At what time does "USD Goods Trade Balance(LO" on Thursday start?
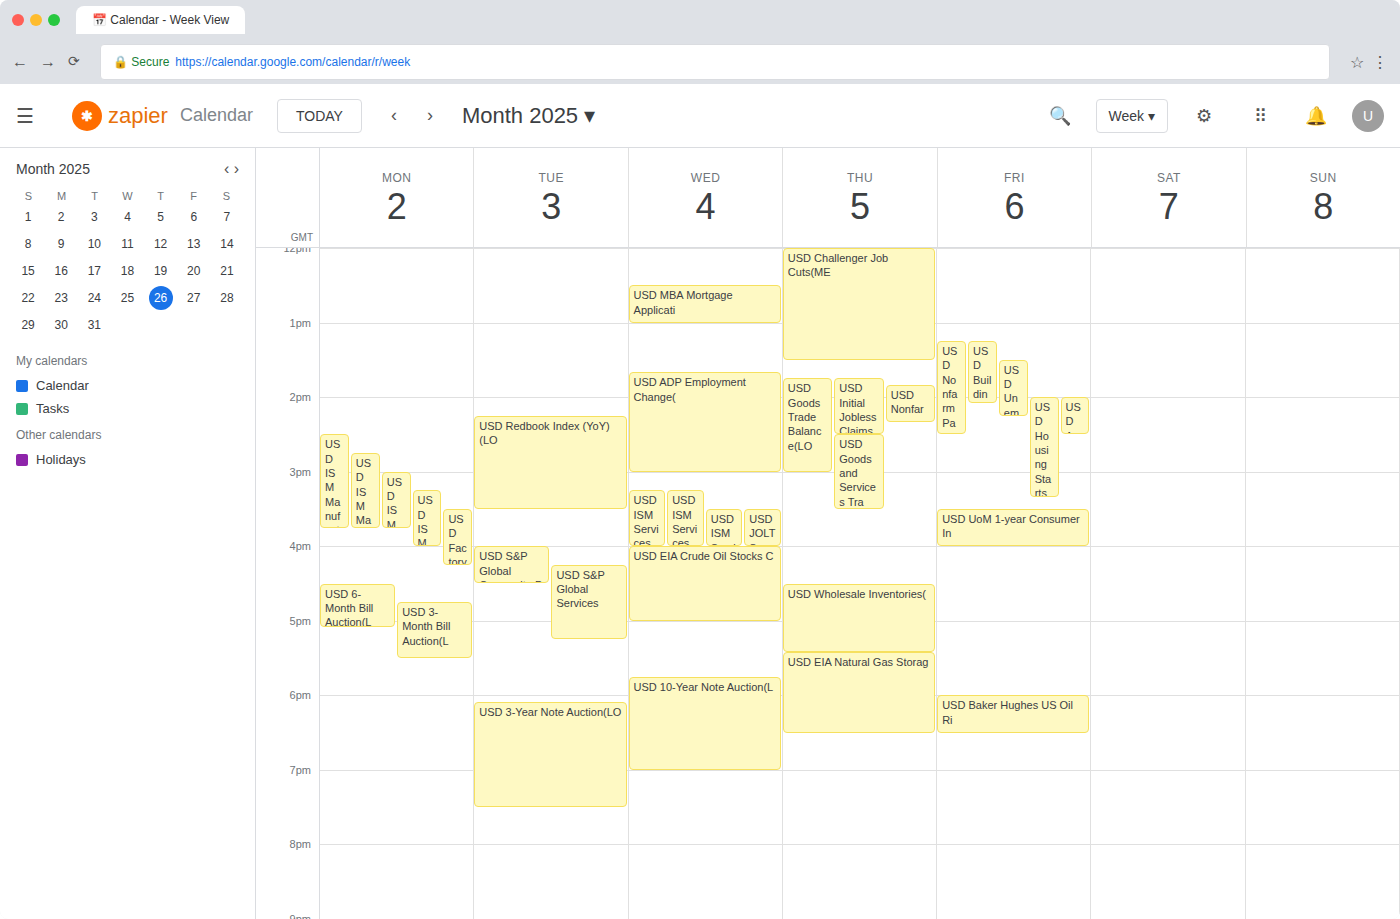
1:45 PM